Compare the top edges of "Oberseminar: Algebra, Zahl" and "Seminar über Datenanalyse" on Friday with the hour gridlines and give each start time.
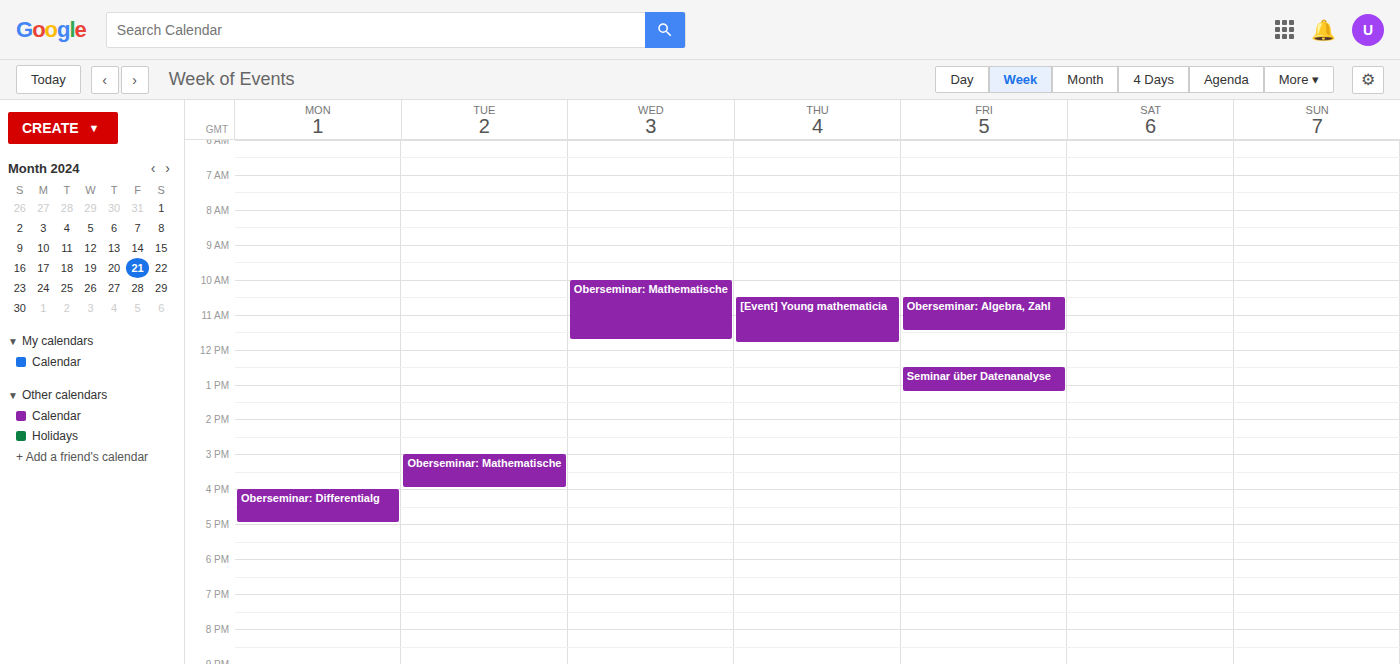
"Oberseminar: Algebra, Zahl": 10:30, halfway between the 10:00 and 11:00 lines. "Seminar über Datenanalyse": 12:30, halfway between the 12:00 and 13:00 lines.